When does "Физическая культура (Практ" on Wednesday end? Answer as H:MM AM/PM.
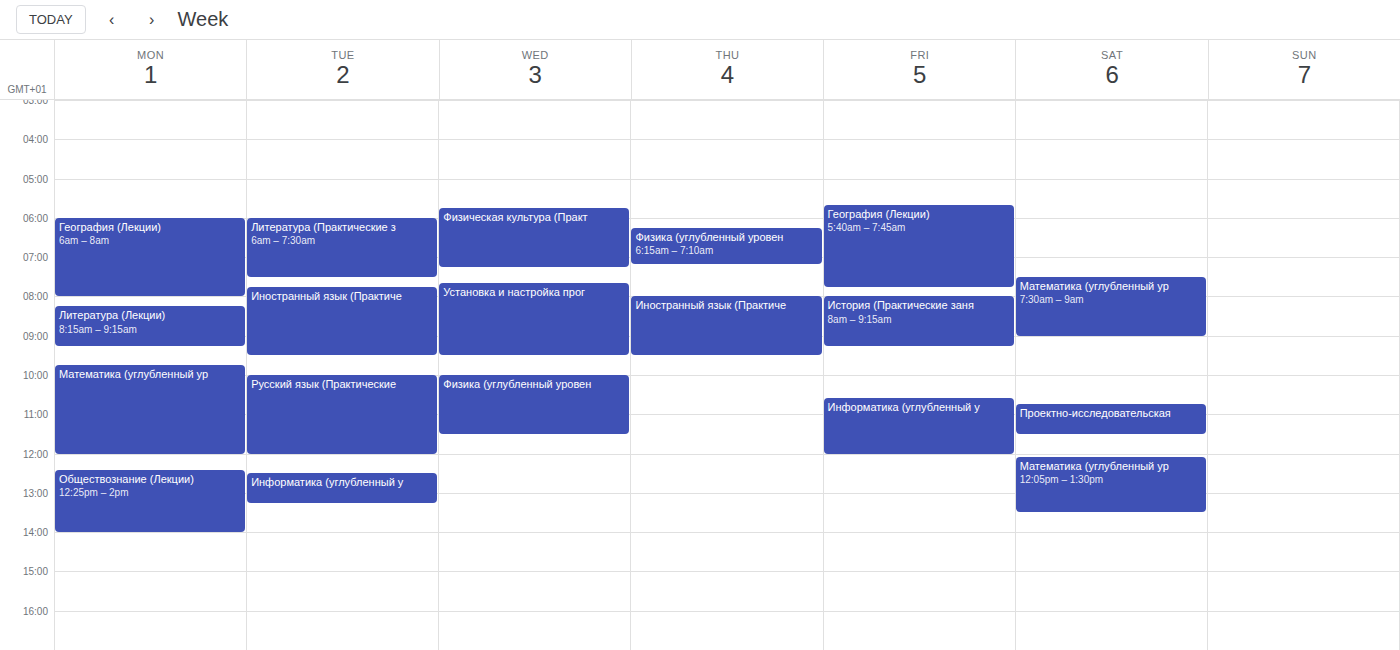
7:15 AM